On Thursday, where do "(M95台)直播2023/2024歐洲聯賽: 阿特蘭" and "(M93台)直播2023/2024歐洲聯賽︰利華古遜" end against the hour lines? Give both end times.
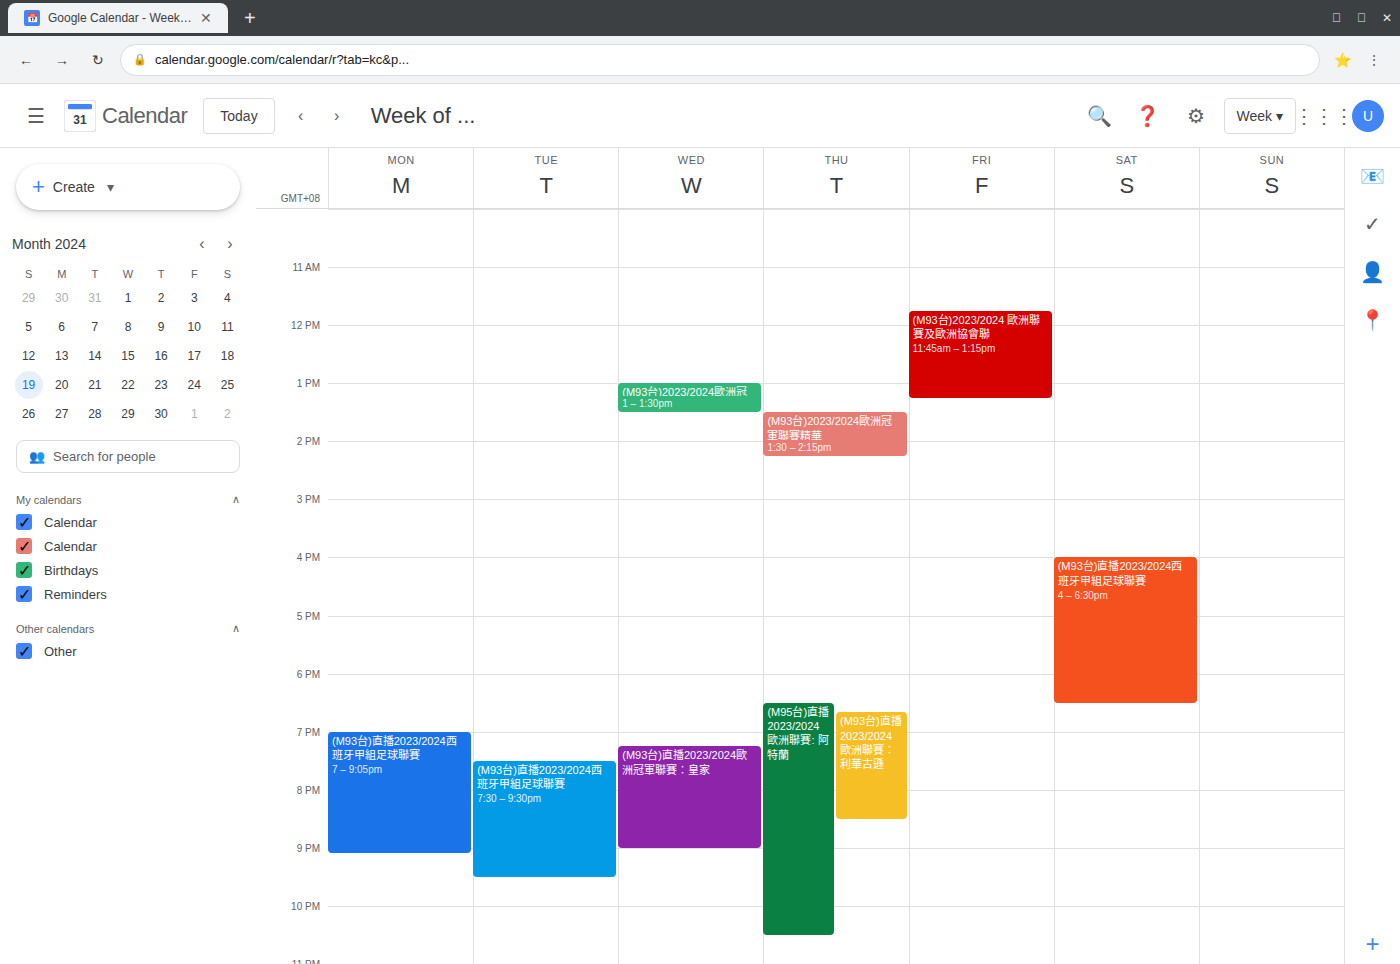
"(M95台)直播2023/2024歐洲聯賽: 阿特蘭": 10:30 PM, halfway between the 10 PM and 11 PM lines. "(M93台)直播2023/2024歐洲聯賽︰利華古遜": 8:30 PM, halfway between the 8 PM and 9 PM lines.